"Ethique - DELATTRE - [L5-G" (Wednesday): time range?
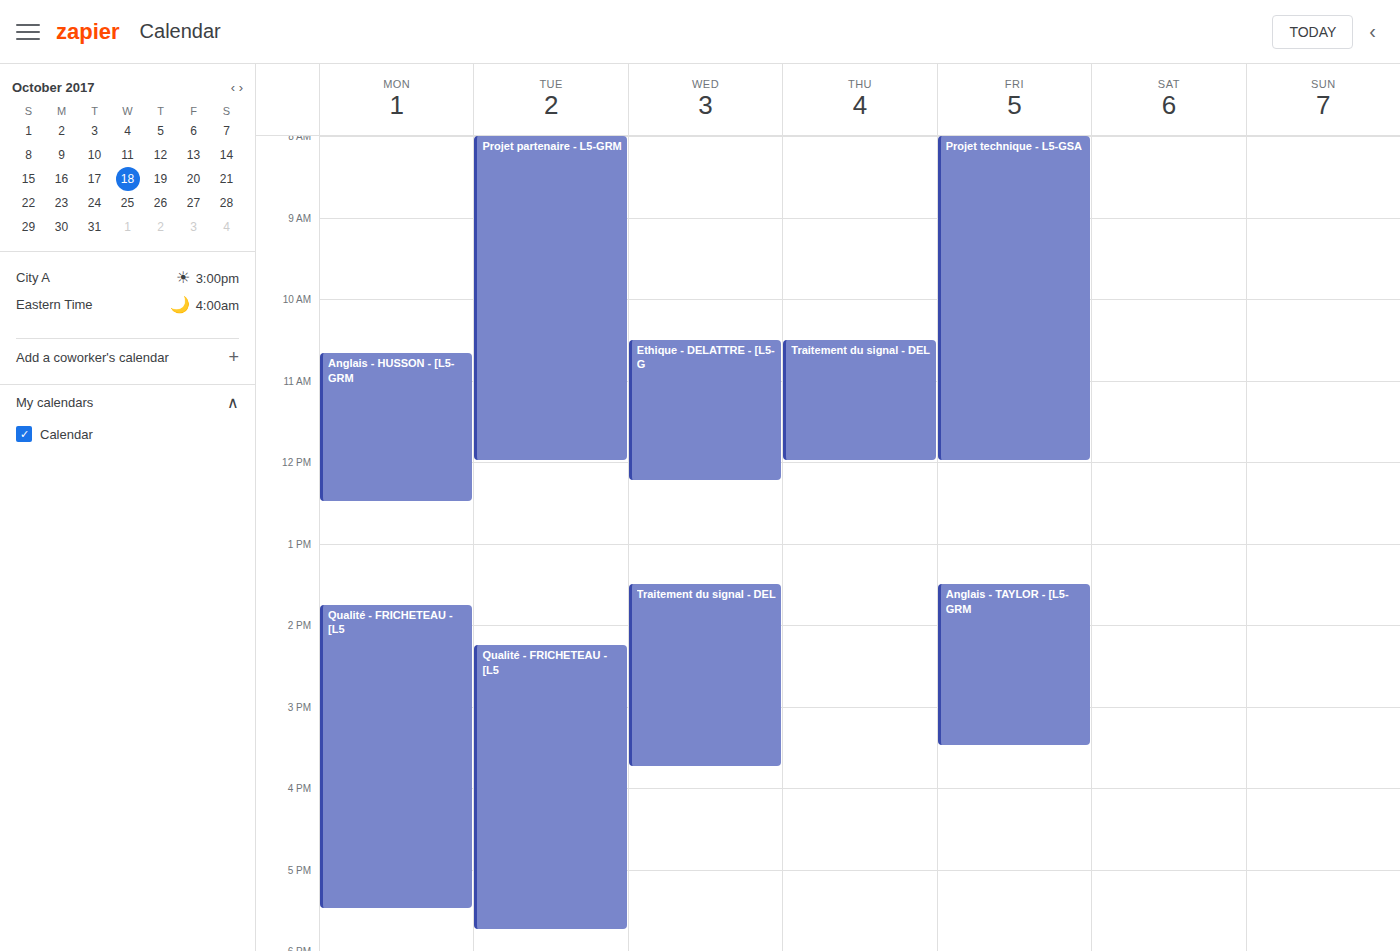
10:30 AM to 12:15 PM